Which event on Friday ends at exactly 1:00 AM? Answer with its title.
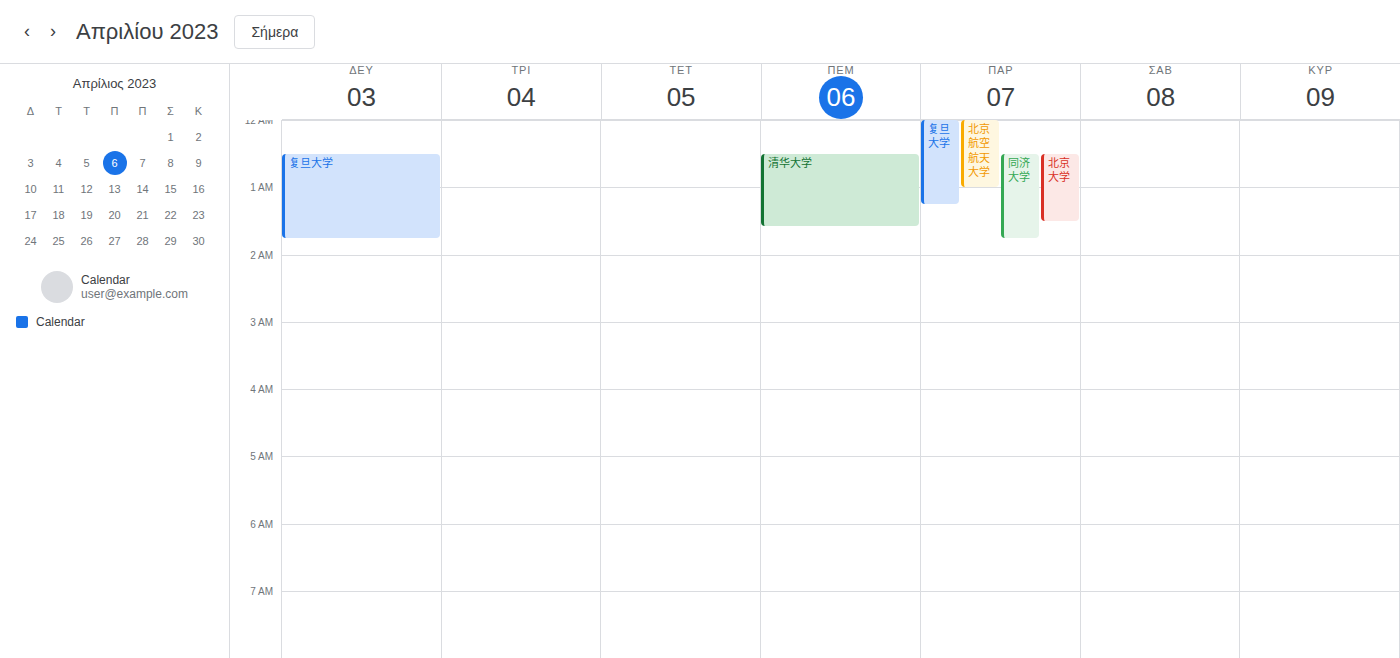
"北京航空航天大学"